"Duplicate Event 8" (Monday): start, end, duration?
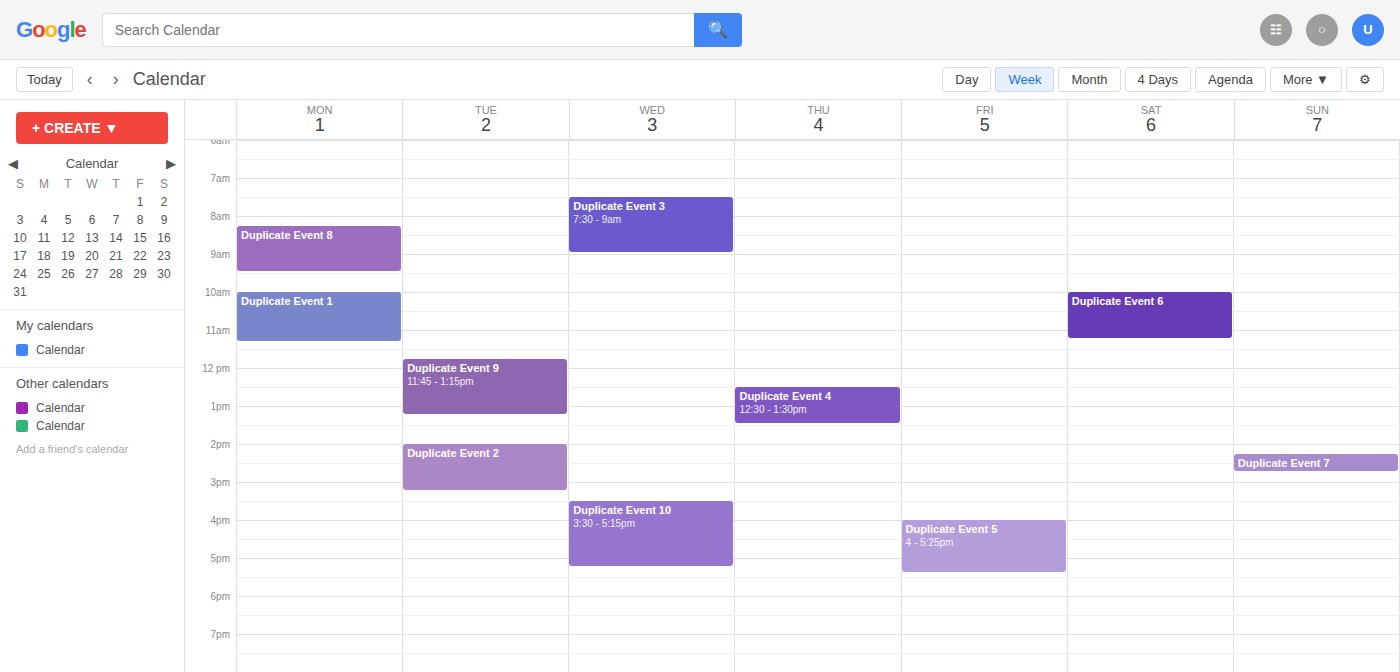
8:15 AM to 9:30 AM, 1 hour 15 minutes